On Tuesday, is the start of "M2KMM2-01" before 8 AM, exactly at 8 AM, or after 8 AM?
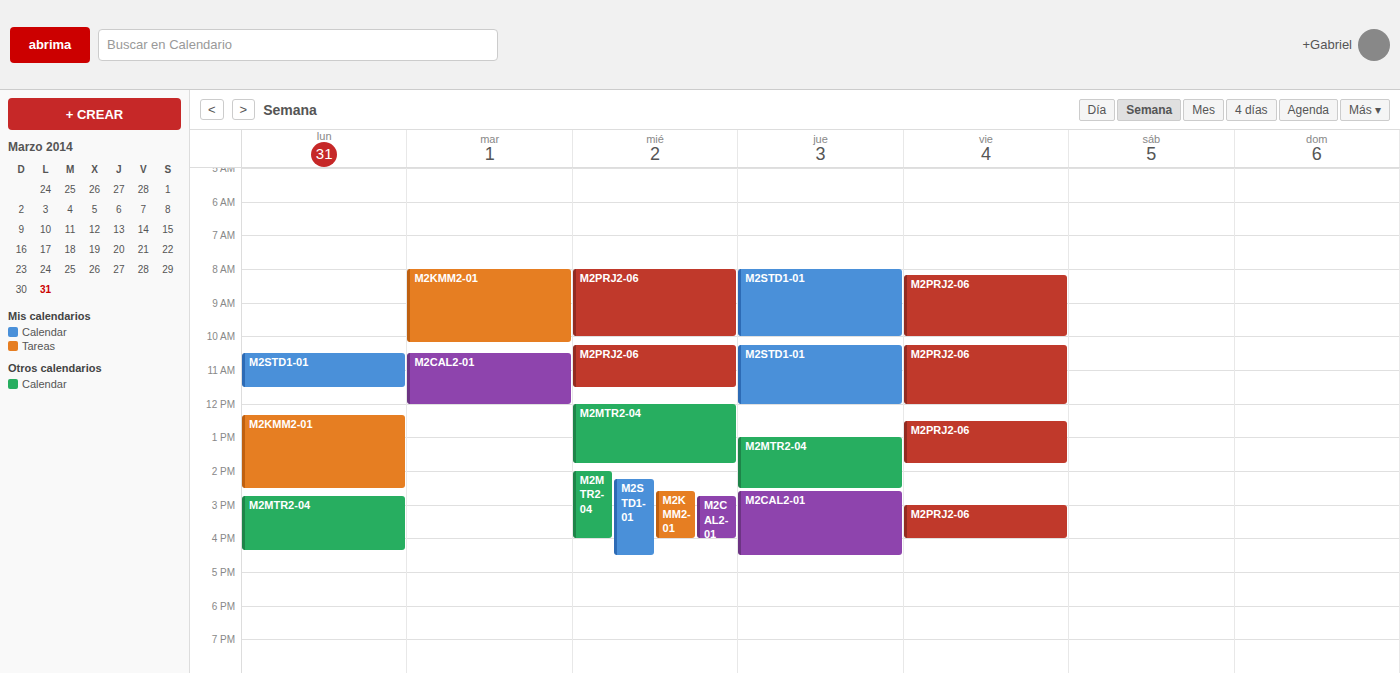
8:00 AM -- exactly at 8 AM, on the 8 AM line.